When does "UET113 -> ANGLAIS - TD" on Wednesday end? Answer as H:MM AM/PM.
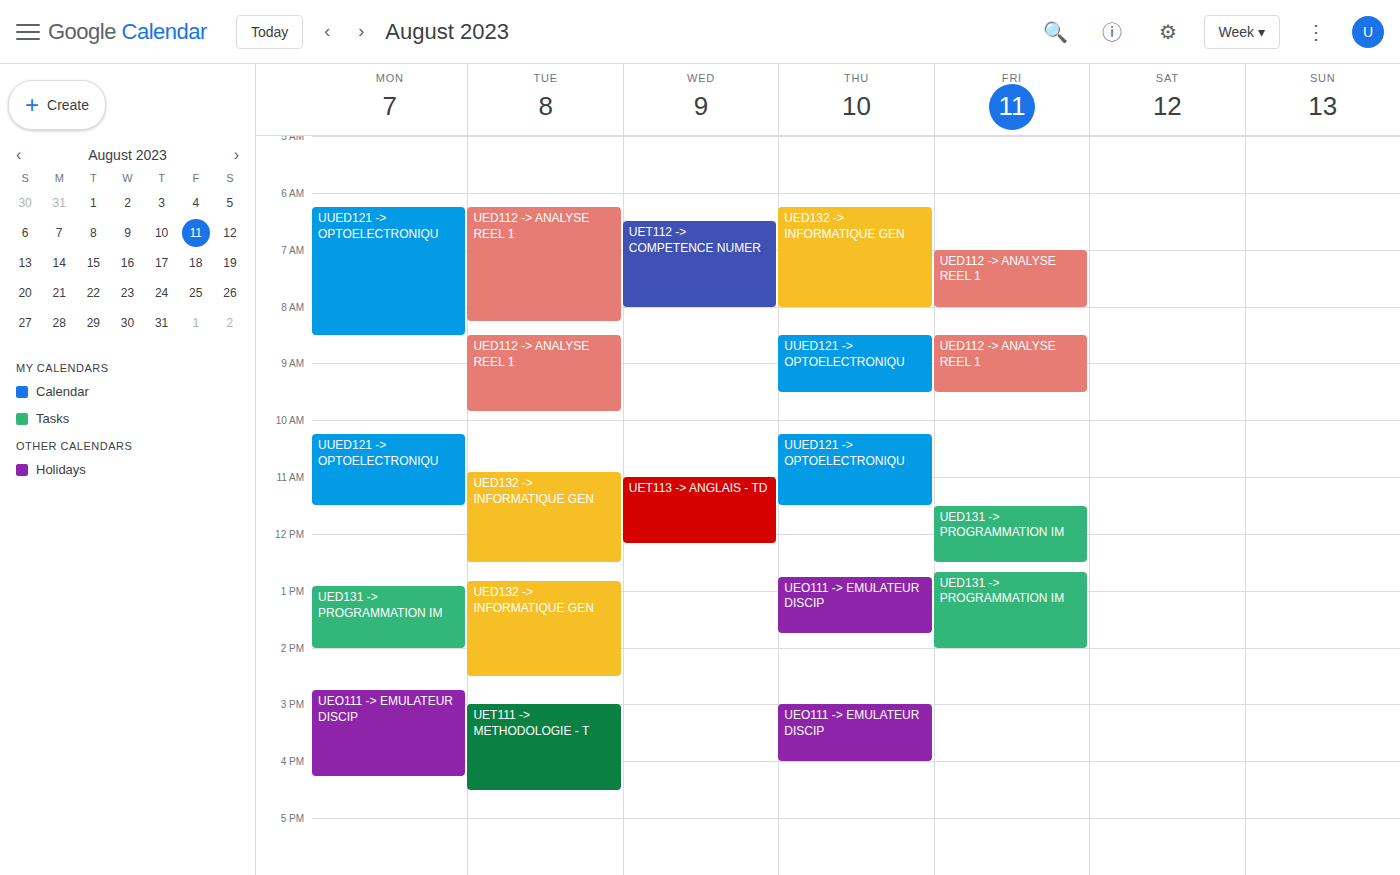
12:10 PM